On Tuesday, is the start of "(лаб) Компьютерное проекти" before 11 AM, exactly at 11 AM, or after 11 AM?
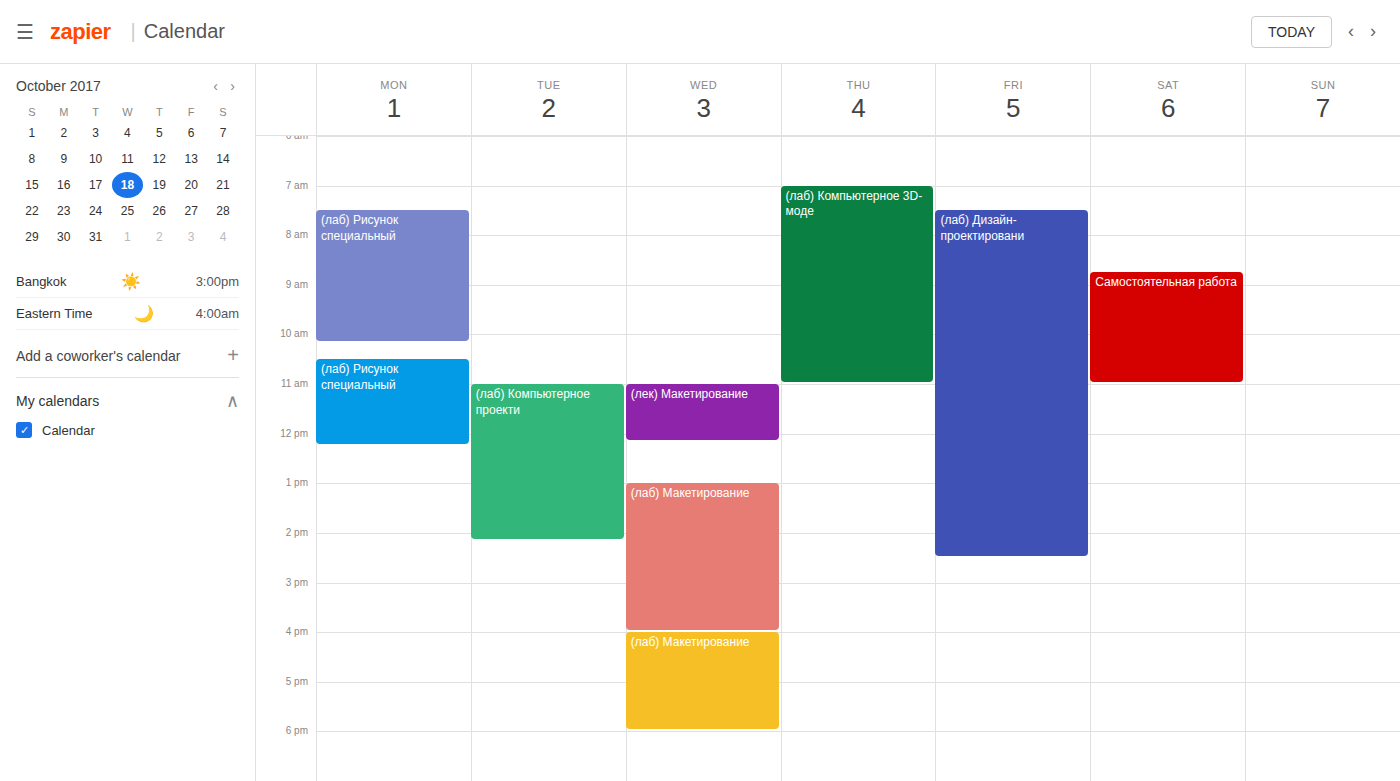
11:00 AM -- exactly at 11 AM, on the 11 AM line.